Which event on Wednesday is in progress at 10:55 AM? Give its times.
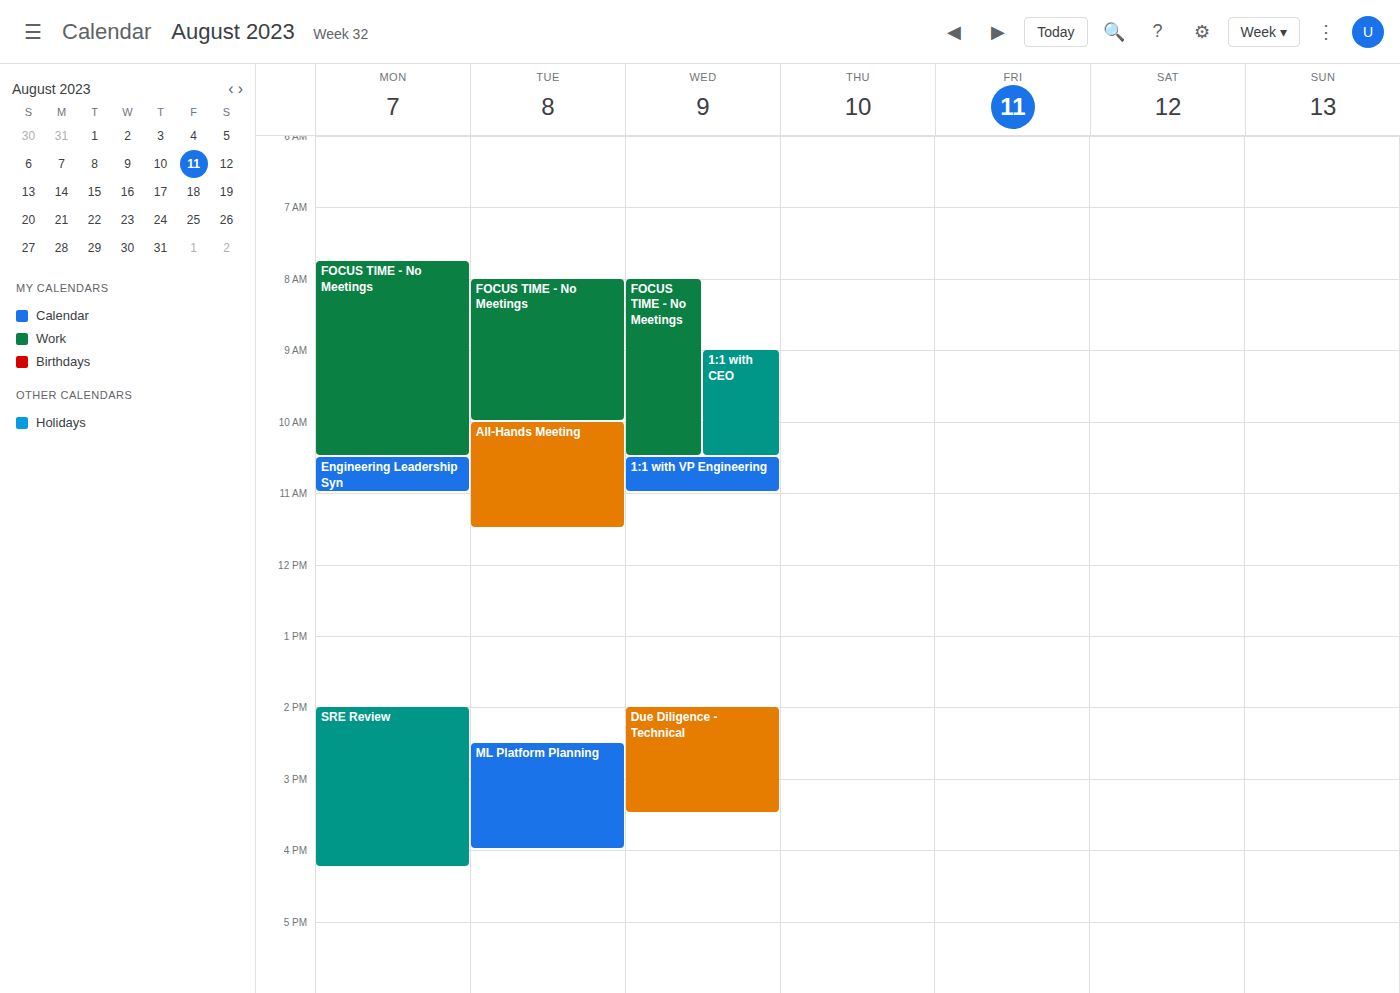
"1:1 with VP Engineering", 10:30 AM to 11:00 AM